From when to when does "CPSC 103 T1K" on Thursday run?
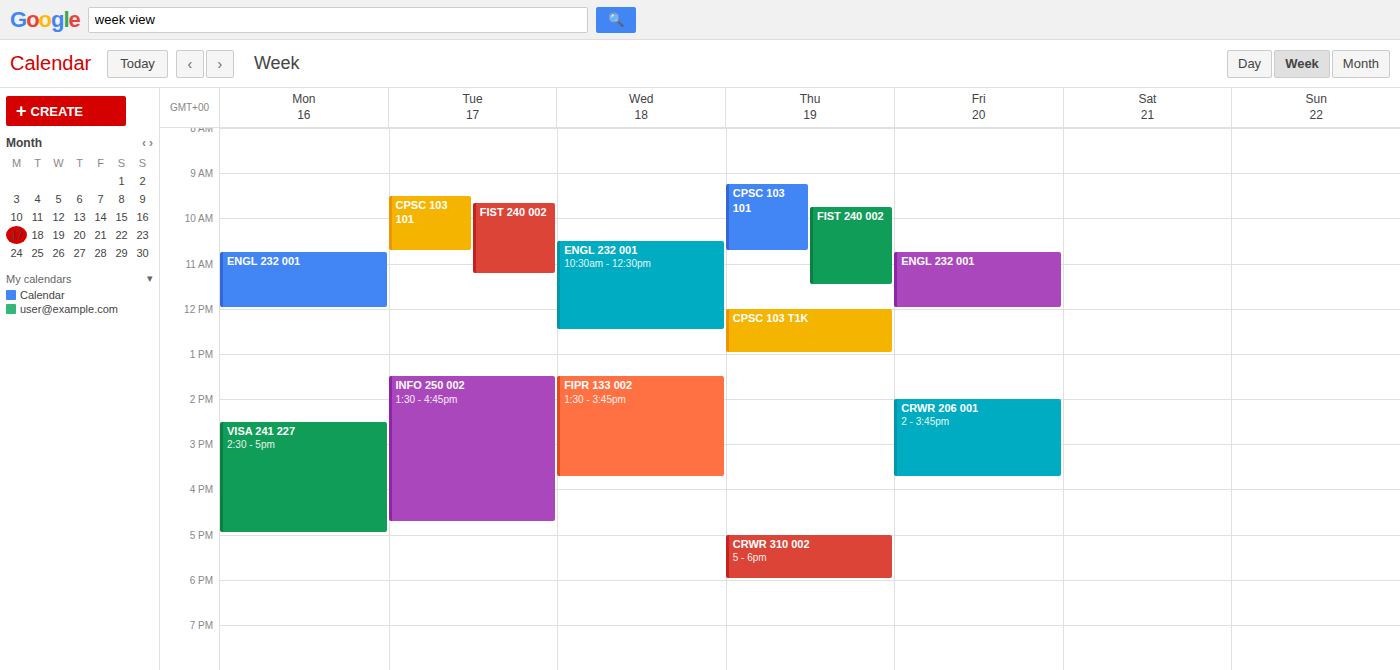
12:00 PM to 1:00 PM